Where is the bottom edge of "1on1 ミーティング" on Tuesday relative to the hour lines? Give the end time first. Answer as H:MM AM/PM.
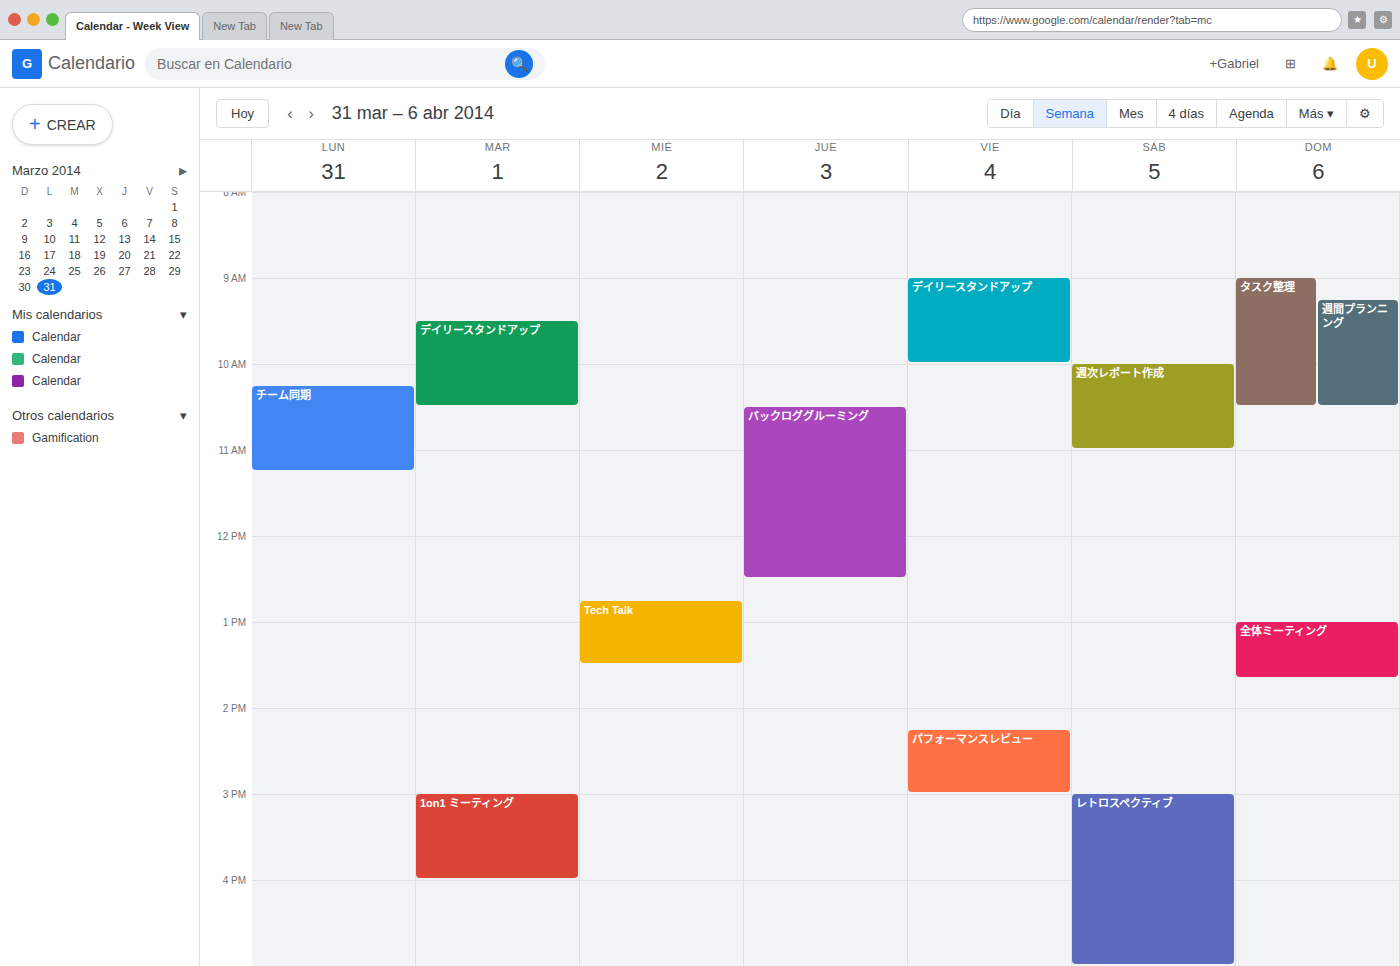
4:00 PM -- exactly on the 4 PM line.